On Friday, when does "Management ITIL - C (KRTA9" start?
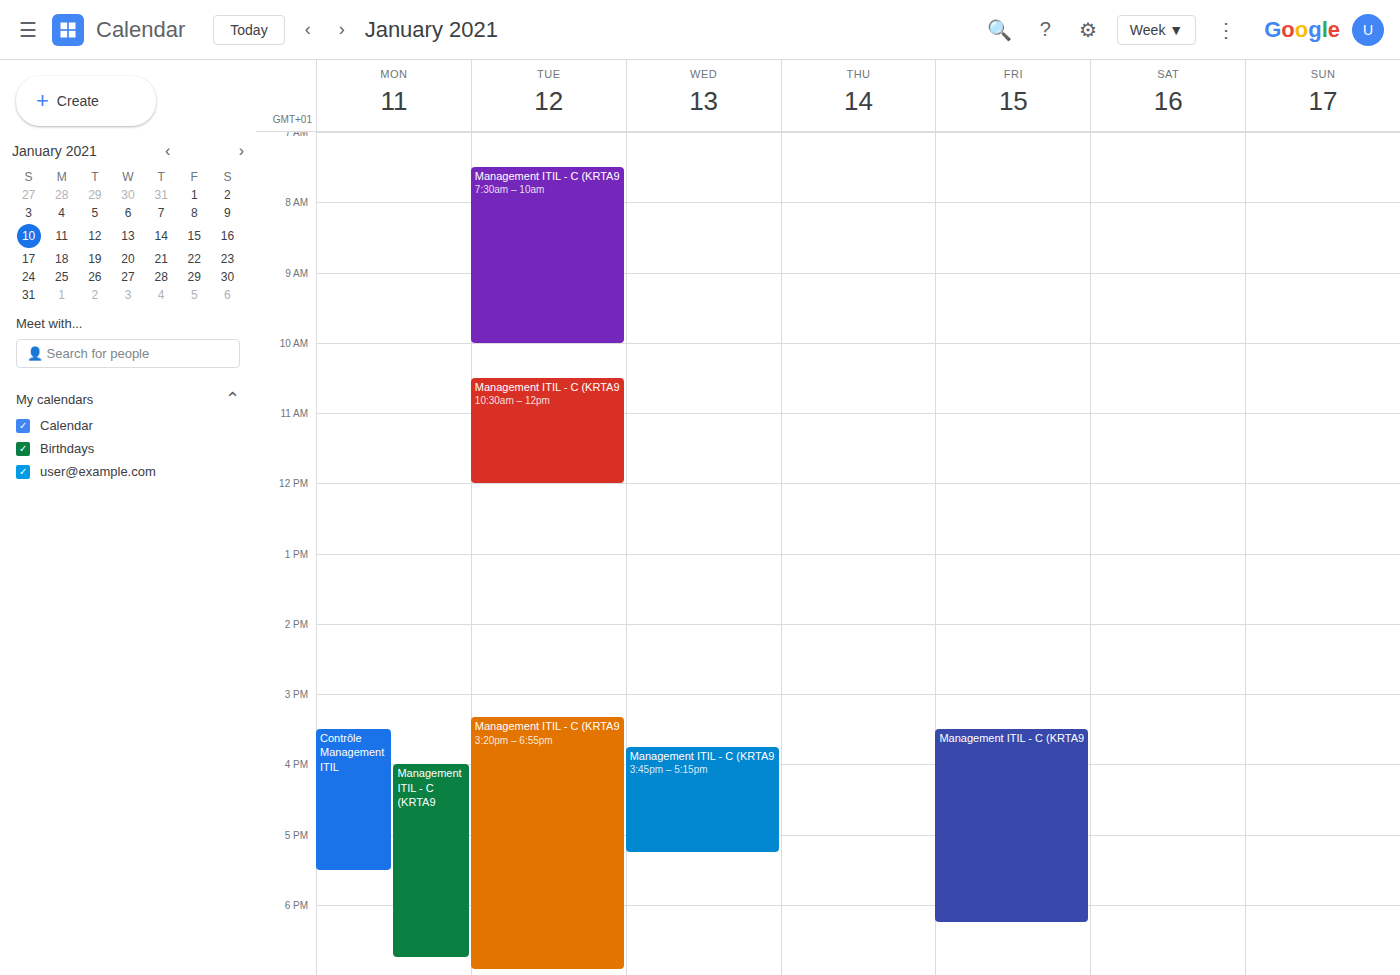
15:30